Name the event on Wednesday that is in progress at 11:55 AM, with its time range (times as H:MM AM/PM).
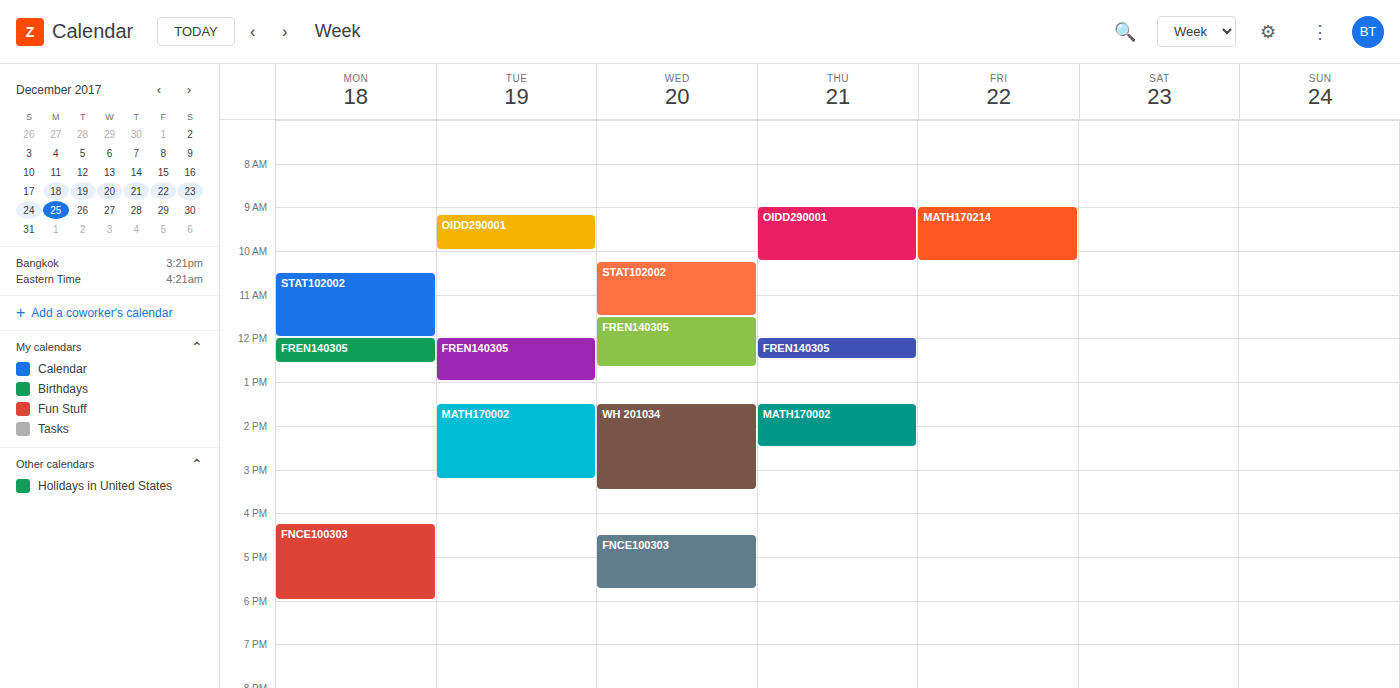
"FREN140305", 11:30 AM to 12:40 PM